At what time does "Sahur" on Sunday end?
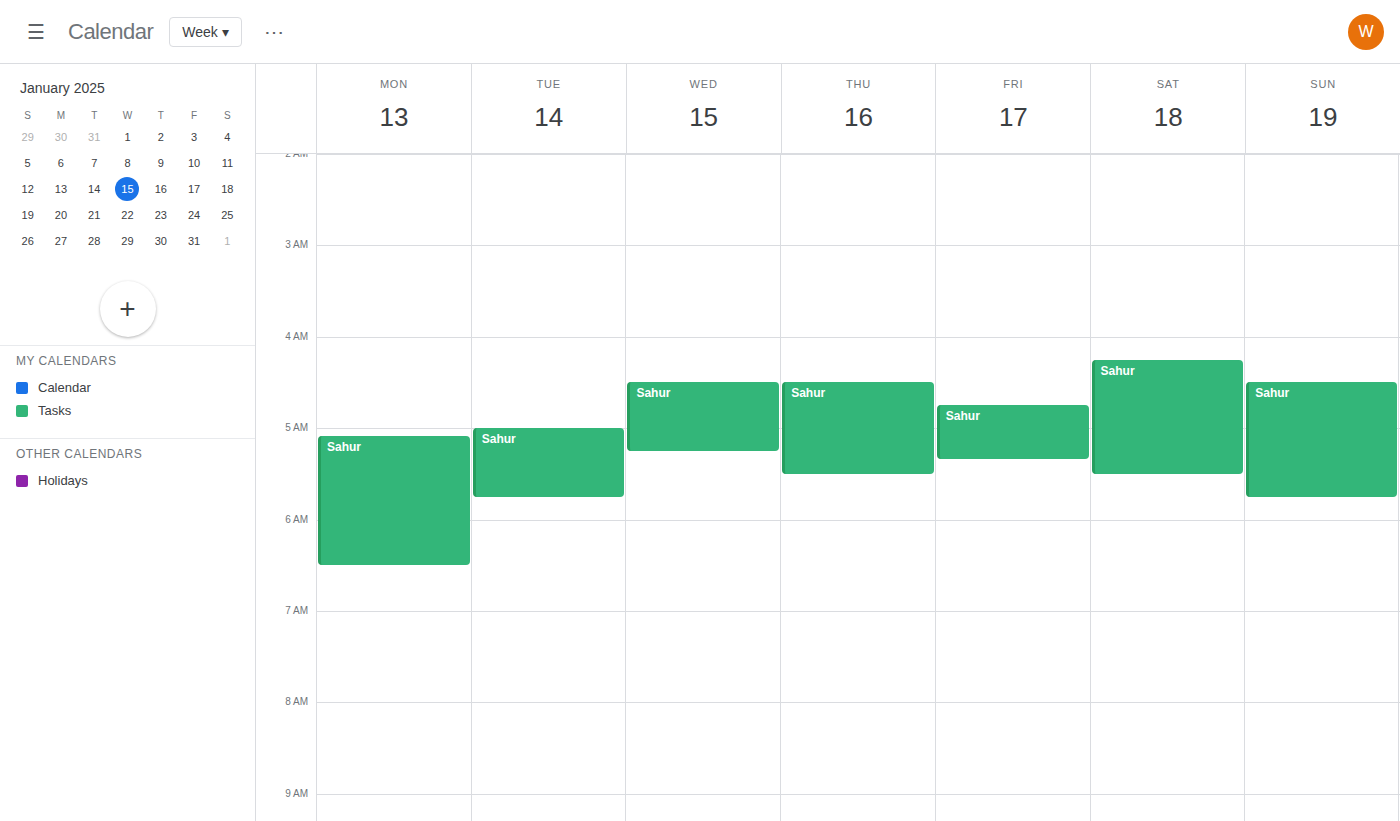
05:45